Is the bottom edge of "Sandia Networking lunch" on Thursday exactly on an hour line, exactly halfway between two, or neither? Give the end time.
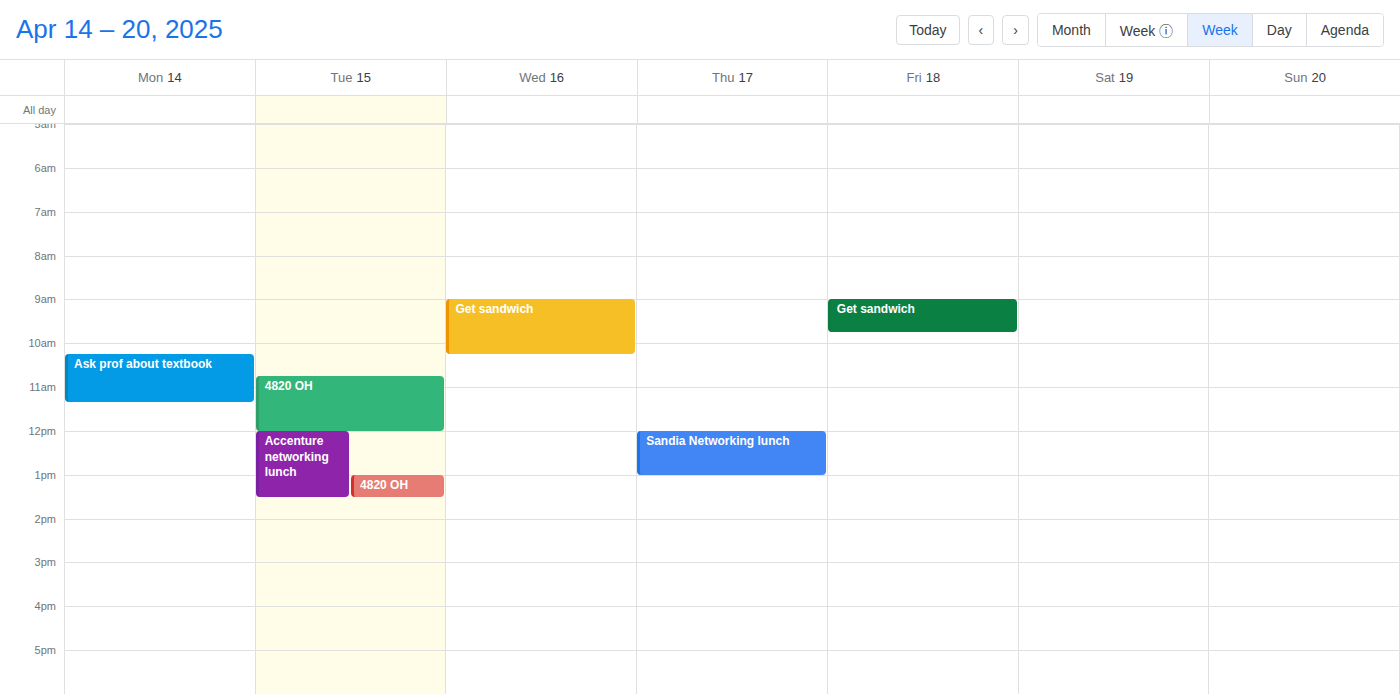
1:00 PM -- exactly on the 1 PM line.